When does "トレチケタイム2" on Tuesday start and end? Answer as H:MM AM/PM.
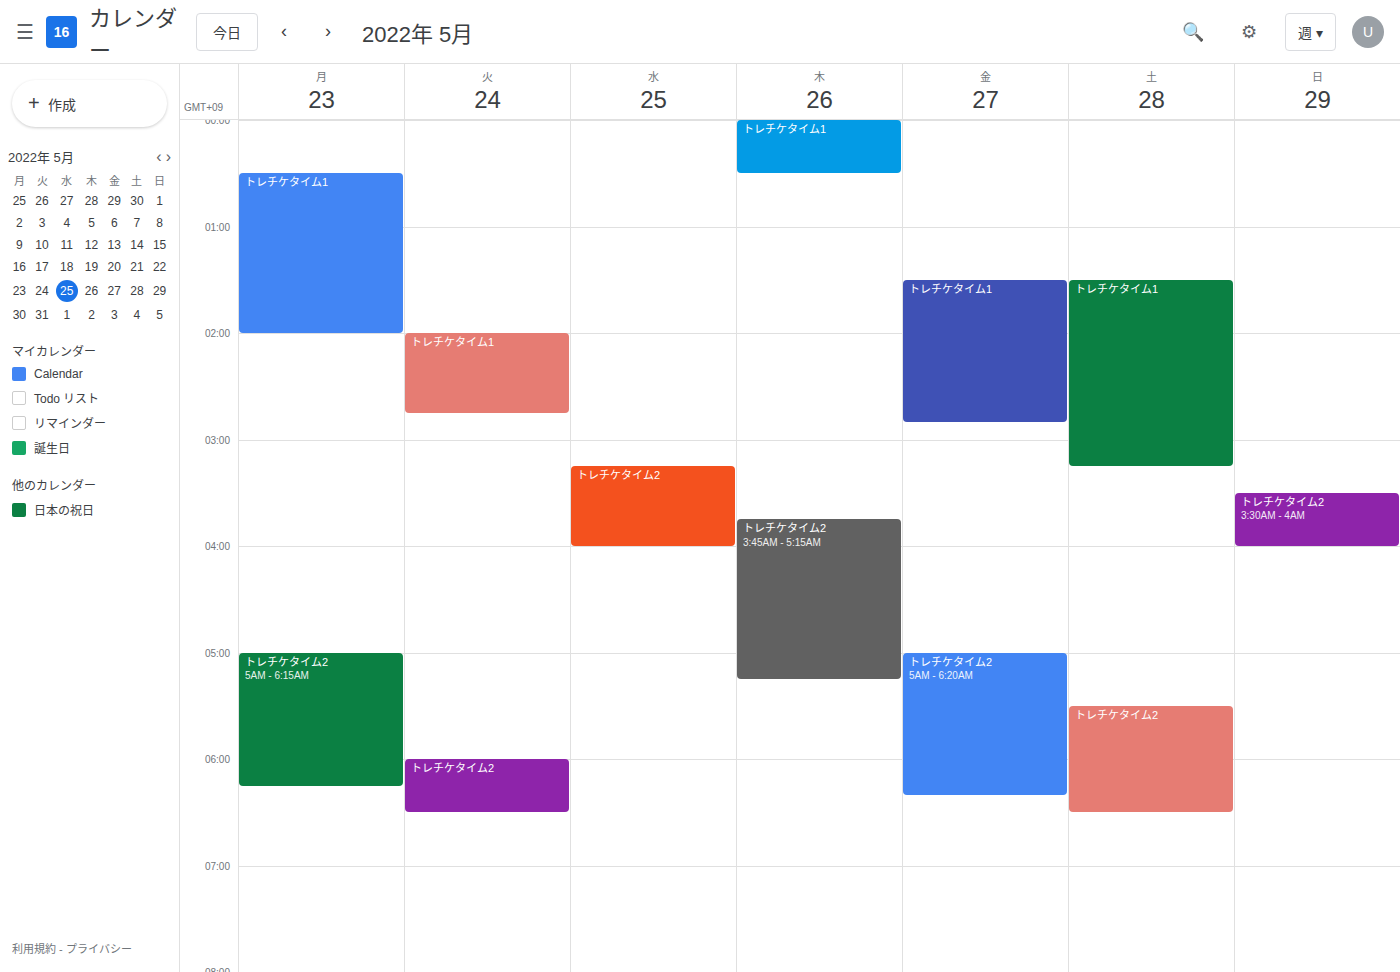
6:00 AM to 6:30 AM